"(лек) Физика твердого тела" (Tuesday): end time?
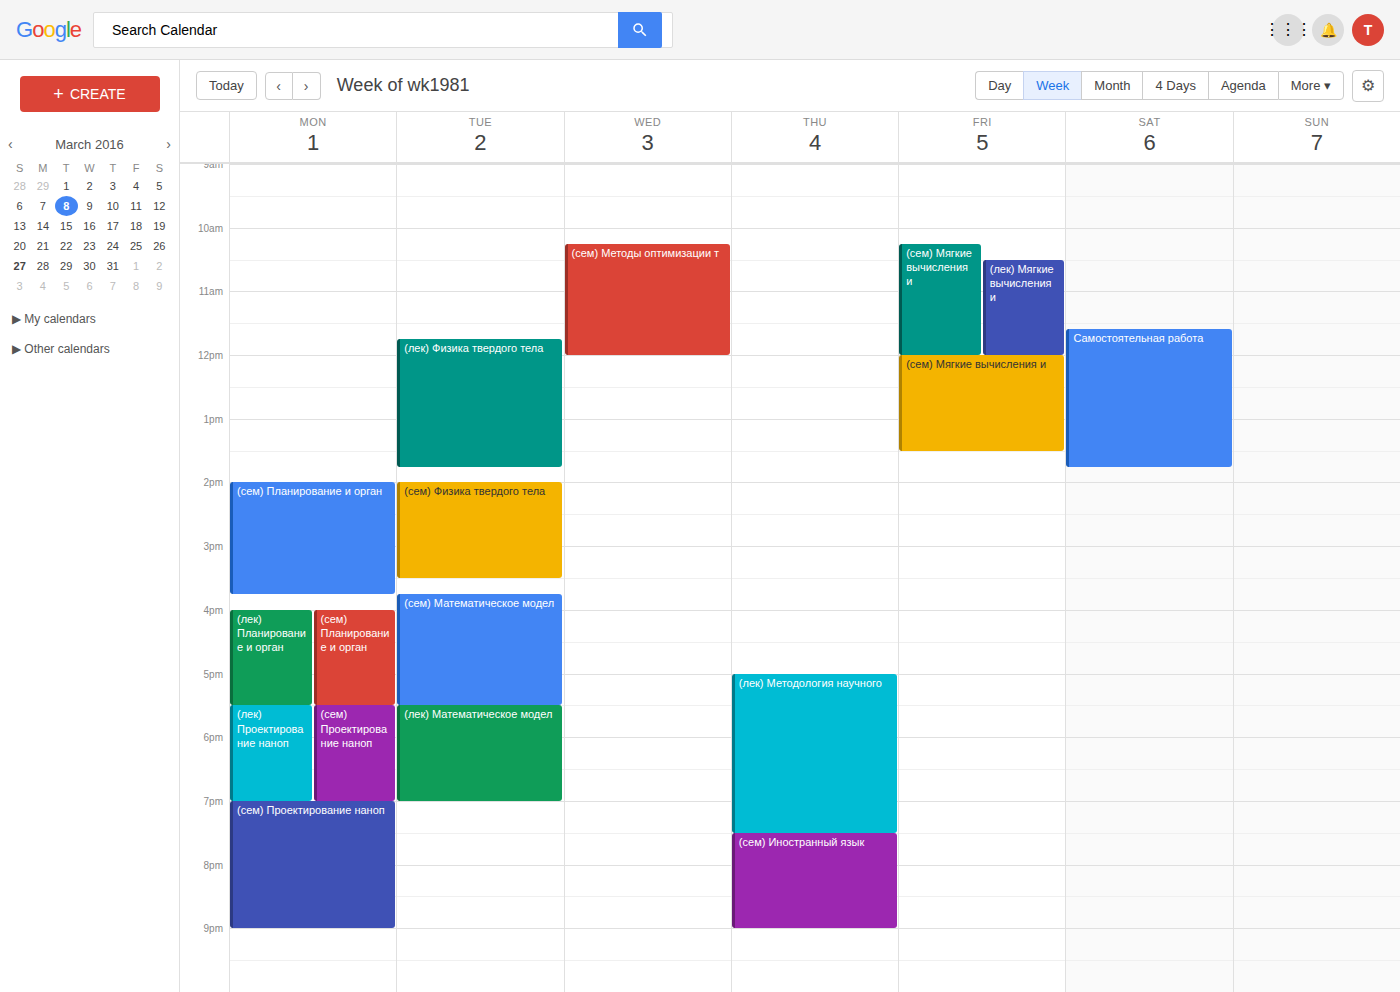
13:45